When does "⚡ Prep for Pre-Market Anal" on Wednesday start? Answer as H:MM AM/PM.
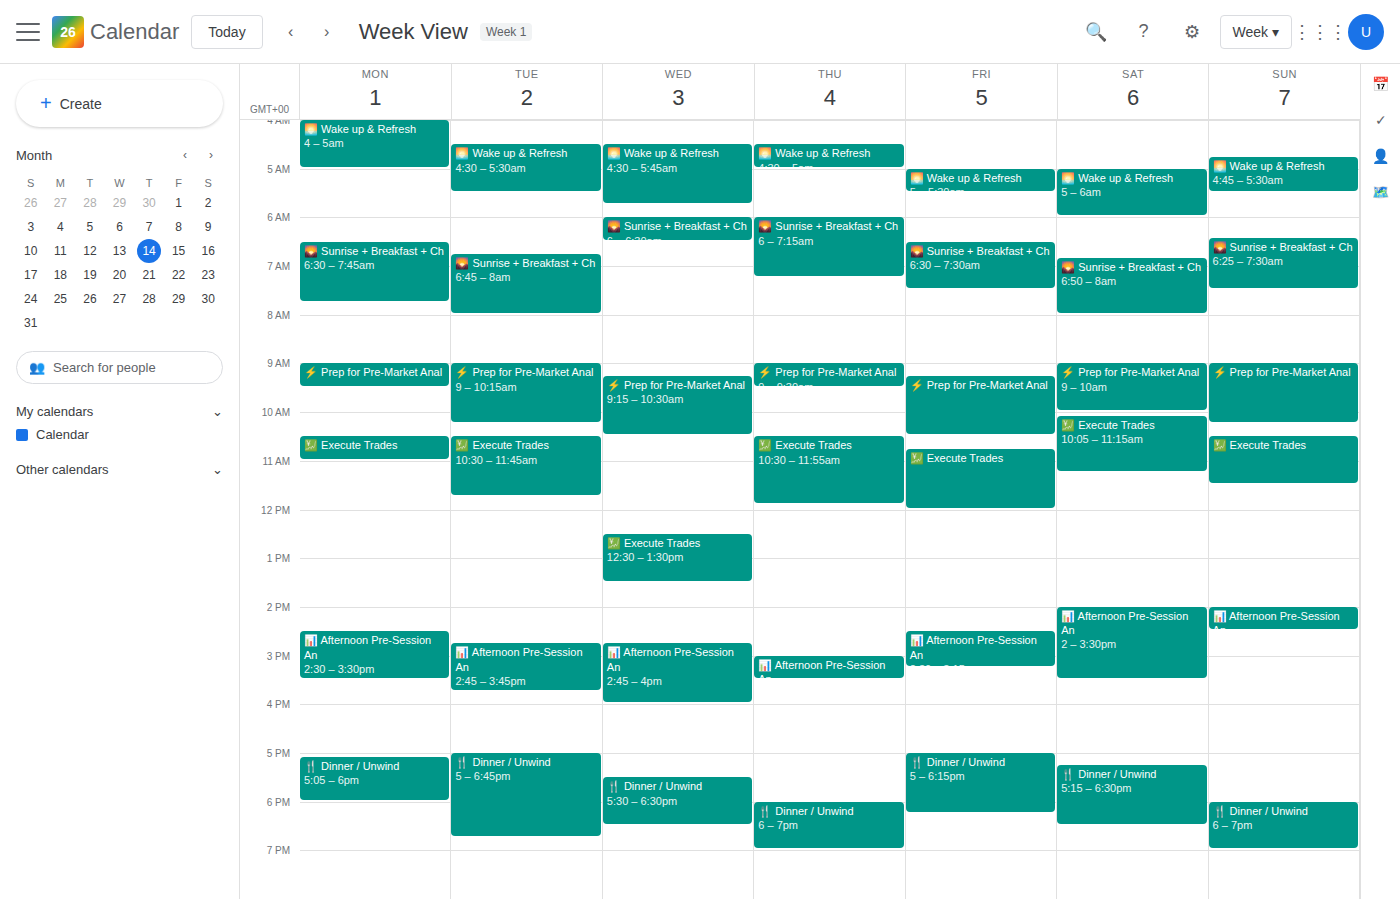
9:15 AM